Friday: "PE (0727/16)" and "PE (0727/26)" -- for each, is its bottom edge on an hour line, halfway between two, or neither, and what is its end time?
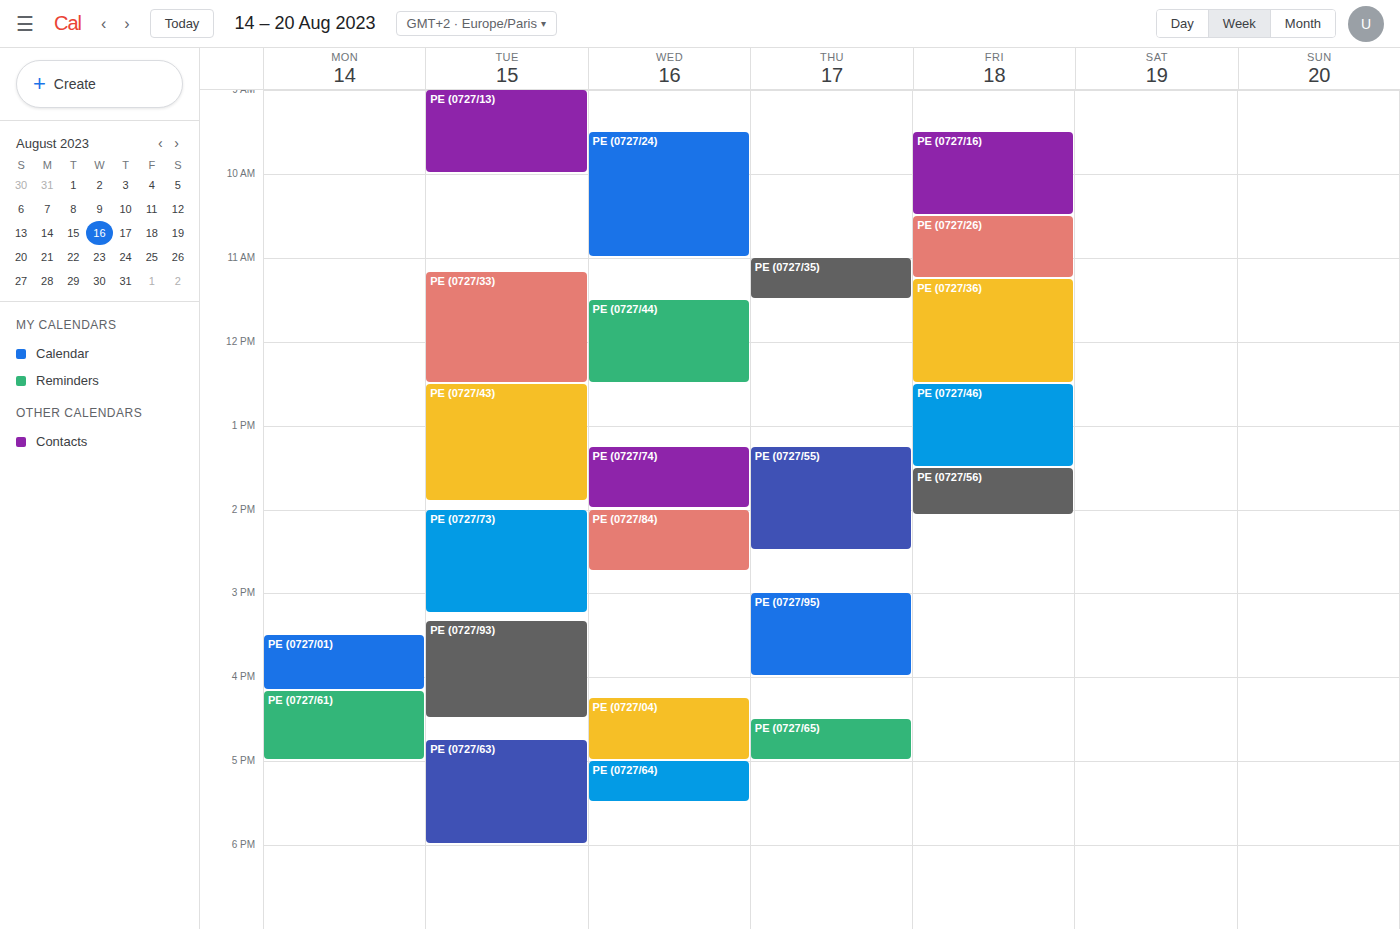
"PE (0727/16)": 10:30 AM, halfway between the 10 AM and 11 AM lines. "PE (0727/26)": 11:15 AM, neither: a quarter of the way from the 11 AM line to the 12 PM line.